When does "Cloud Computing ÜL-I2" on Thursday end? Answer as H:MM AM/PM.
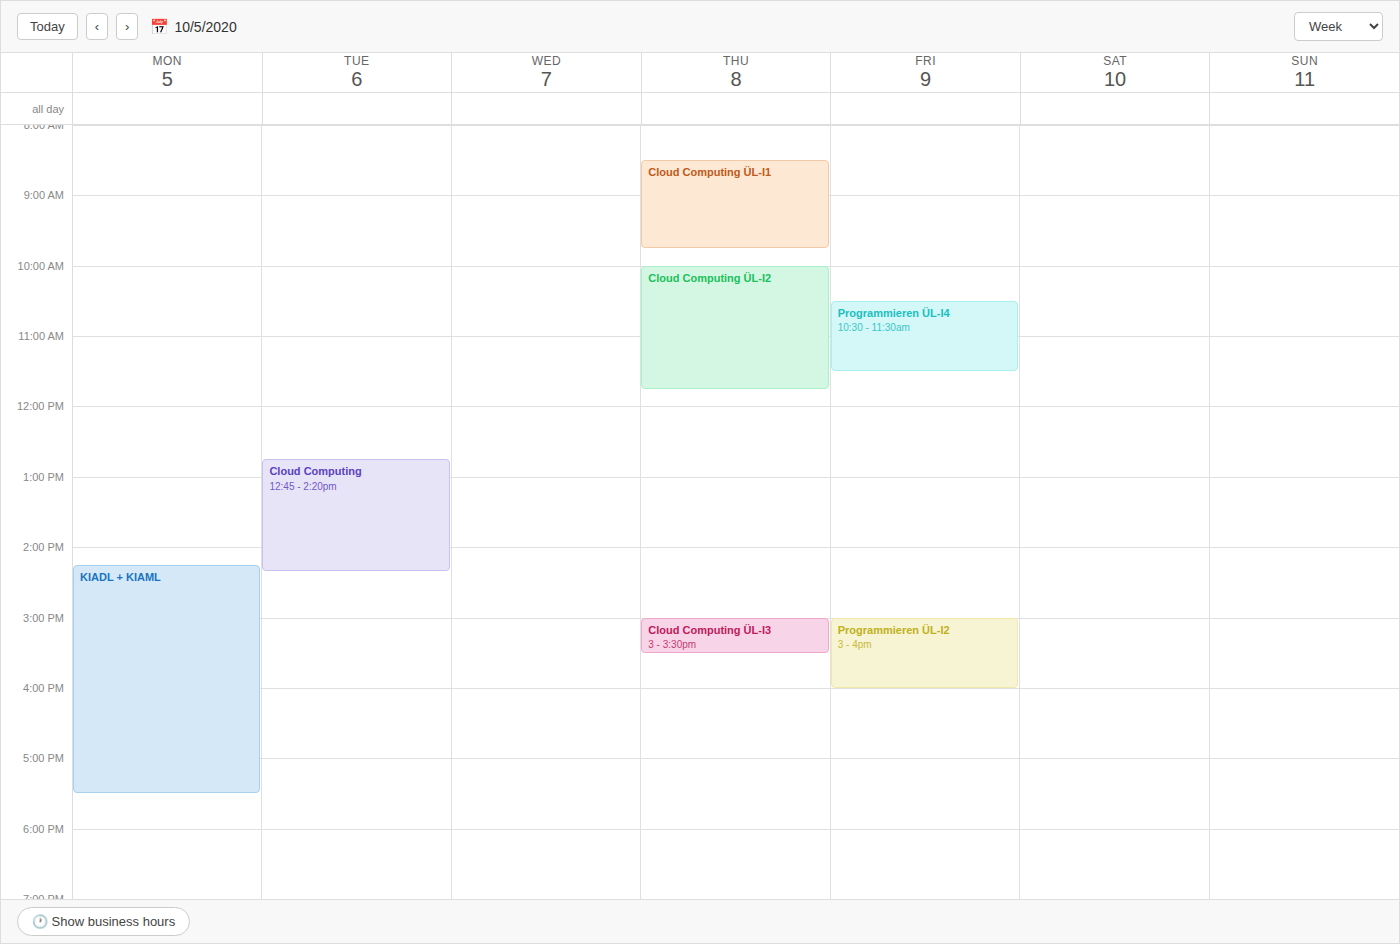
11:45 AM